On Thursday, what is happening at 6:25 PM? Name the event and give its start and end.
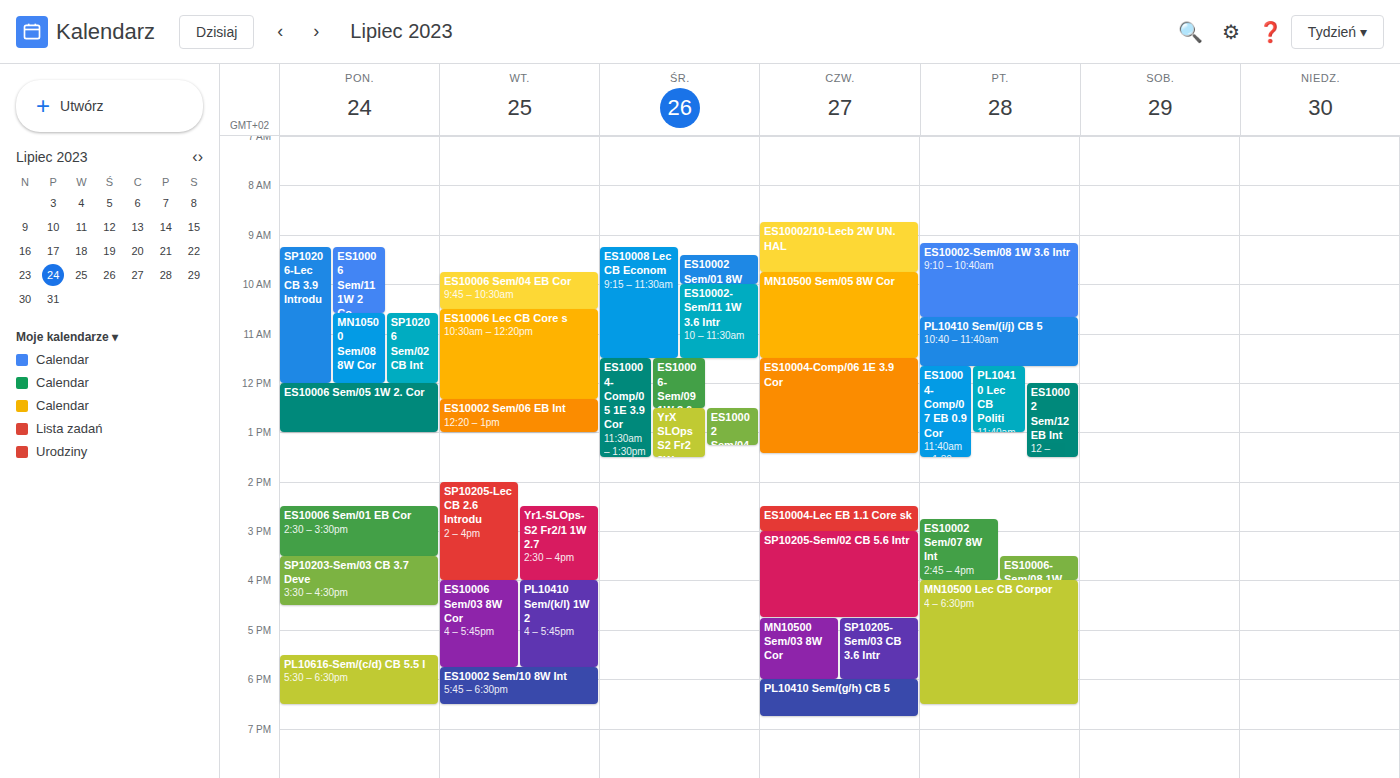
"PL10410 Sem/(g/h) CB 5", 6:00 PM to 6:45 PM